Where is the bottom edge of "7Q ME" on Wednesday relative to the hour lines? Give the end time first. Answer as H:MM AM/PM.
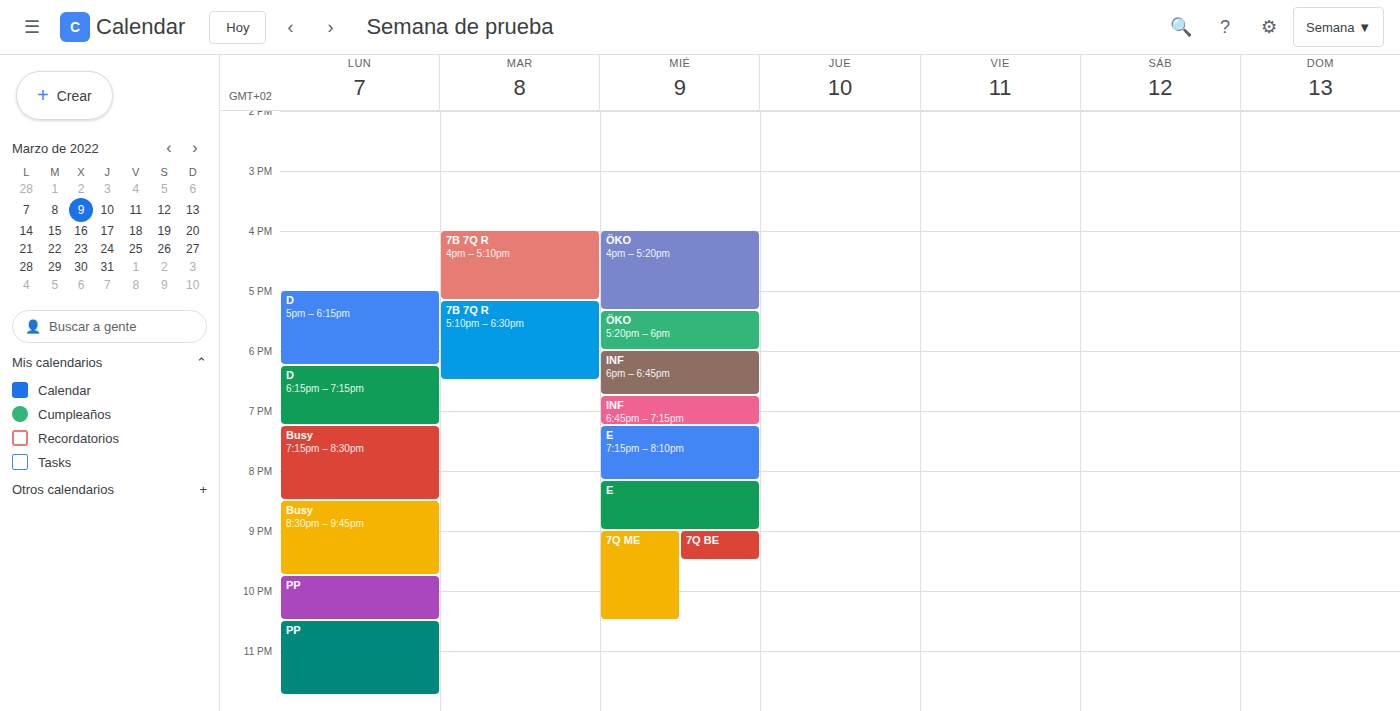
10:30 PM -- halfway between the 10 PM and 11 PM lines.